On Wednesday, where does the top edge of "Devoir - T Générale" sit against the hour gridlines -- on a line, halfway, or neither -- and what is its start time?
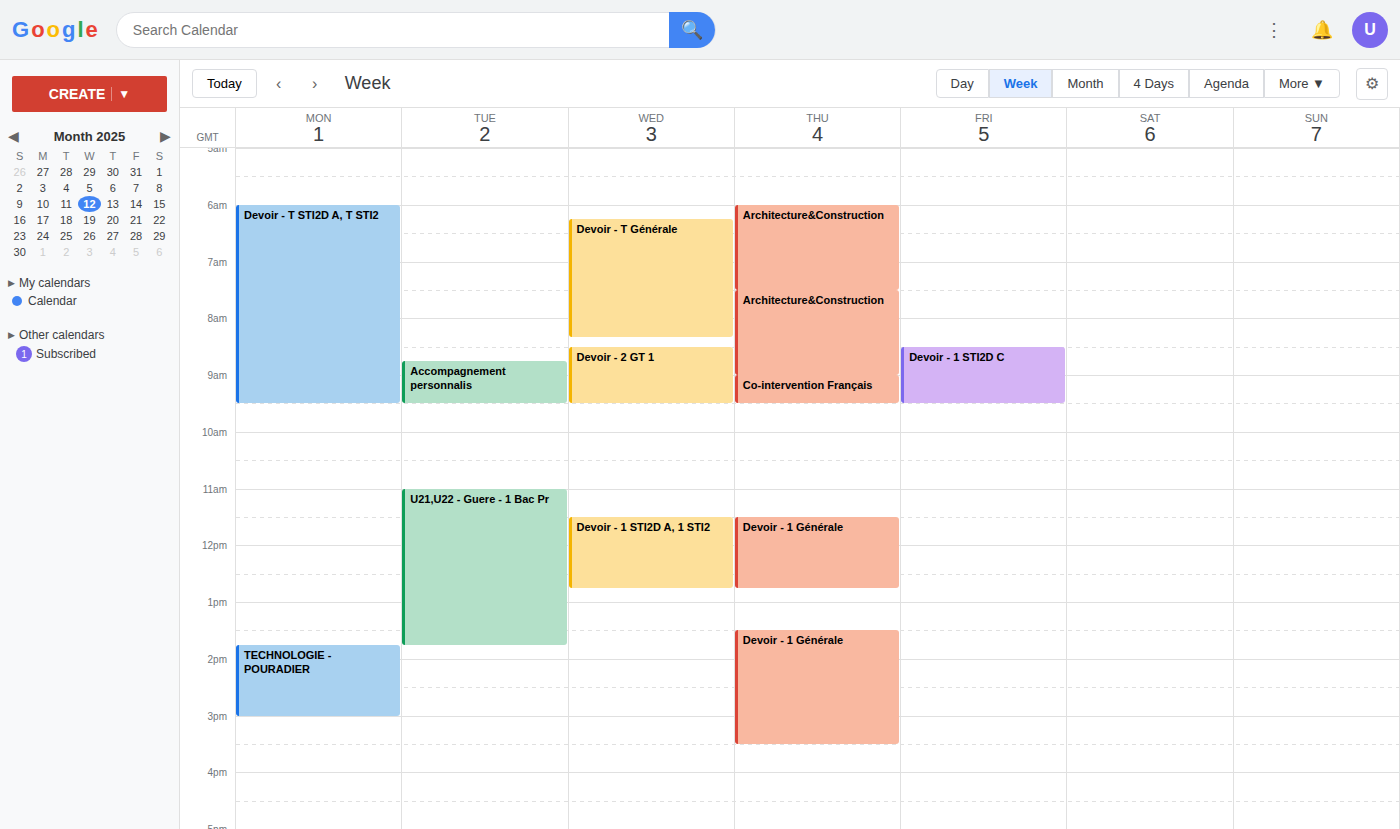
6:15 AM -- neither: a quarter of the way from the 6 AM line to the 7 AM line.